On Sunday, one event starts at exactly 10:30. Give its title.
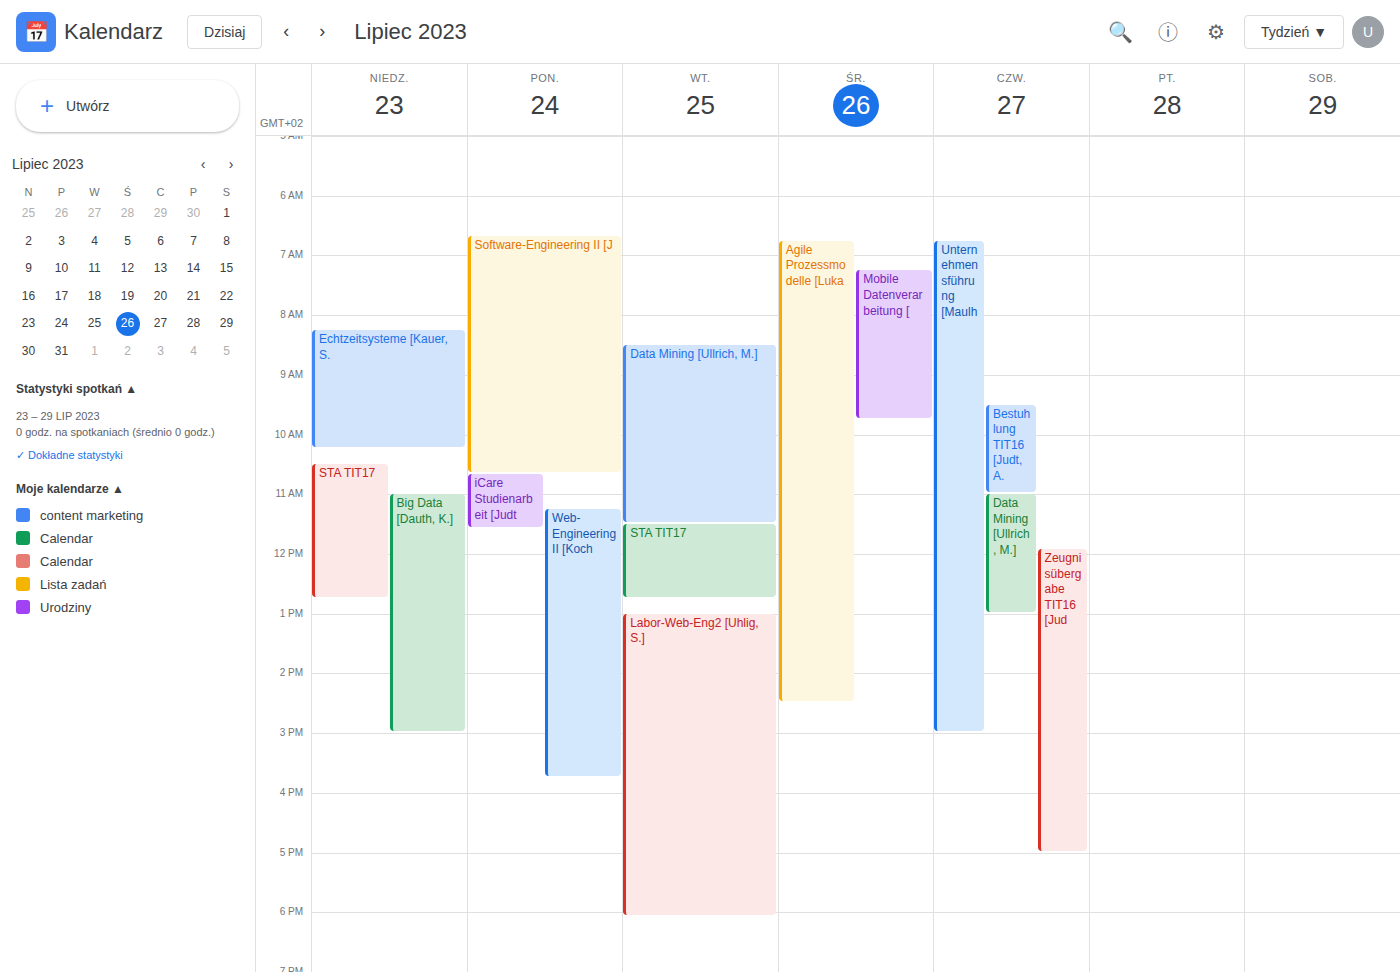
"STA TIT17"